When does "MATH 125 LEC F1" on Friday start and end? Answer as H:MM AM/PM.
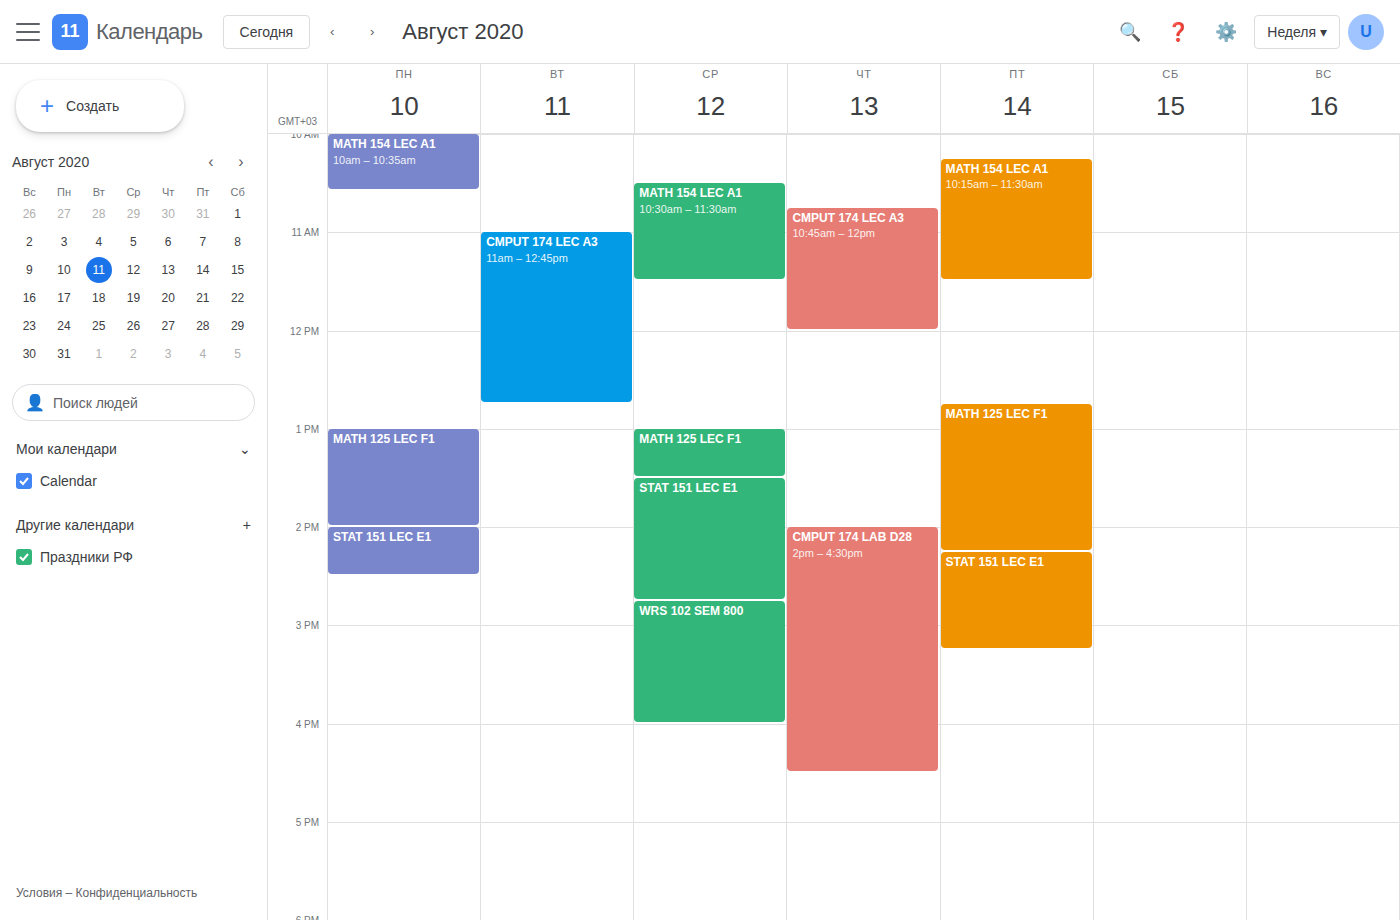
12:45 PM to 2:15 PM